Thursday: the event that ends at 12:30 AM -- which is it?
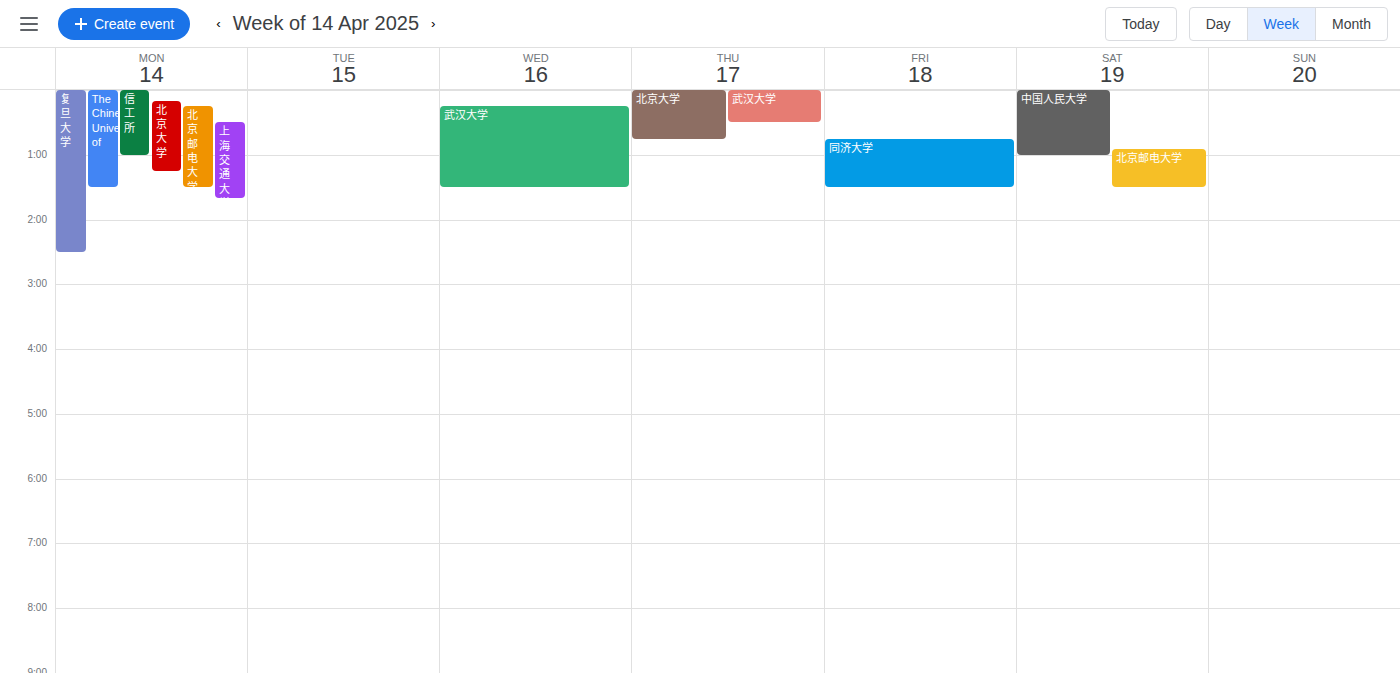
"武汉大学"